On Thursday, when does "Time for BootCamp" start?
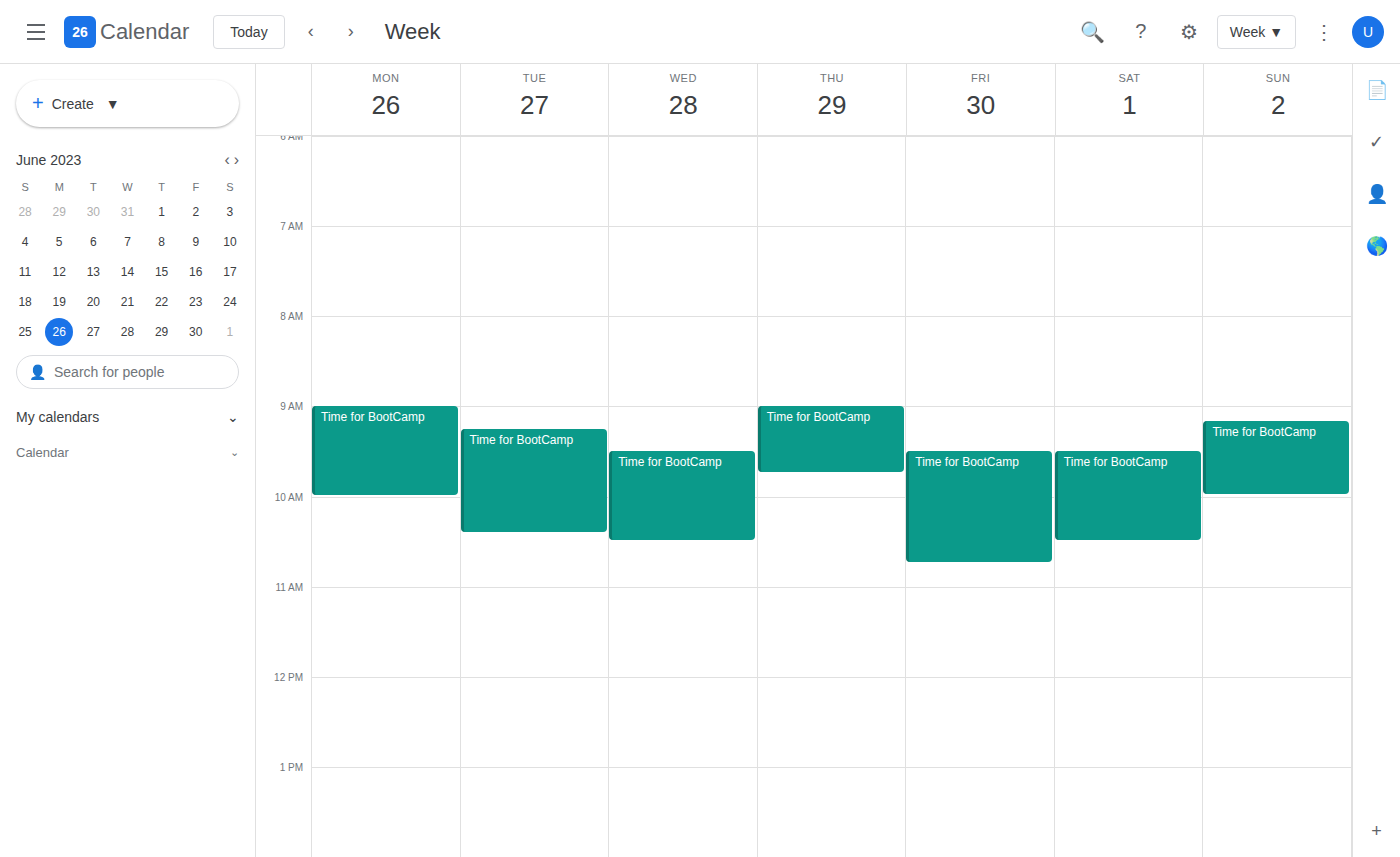
9:00 AM